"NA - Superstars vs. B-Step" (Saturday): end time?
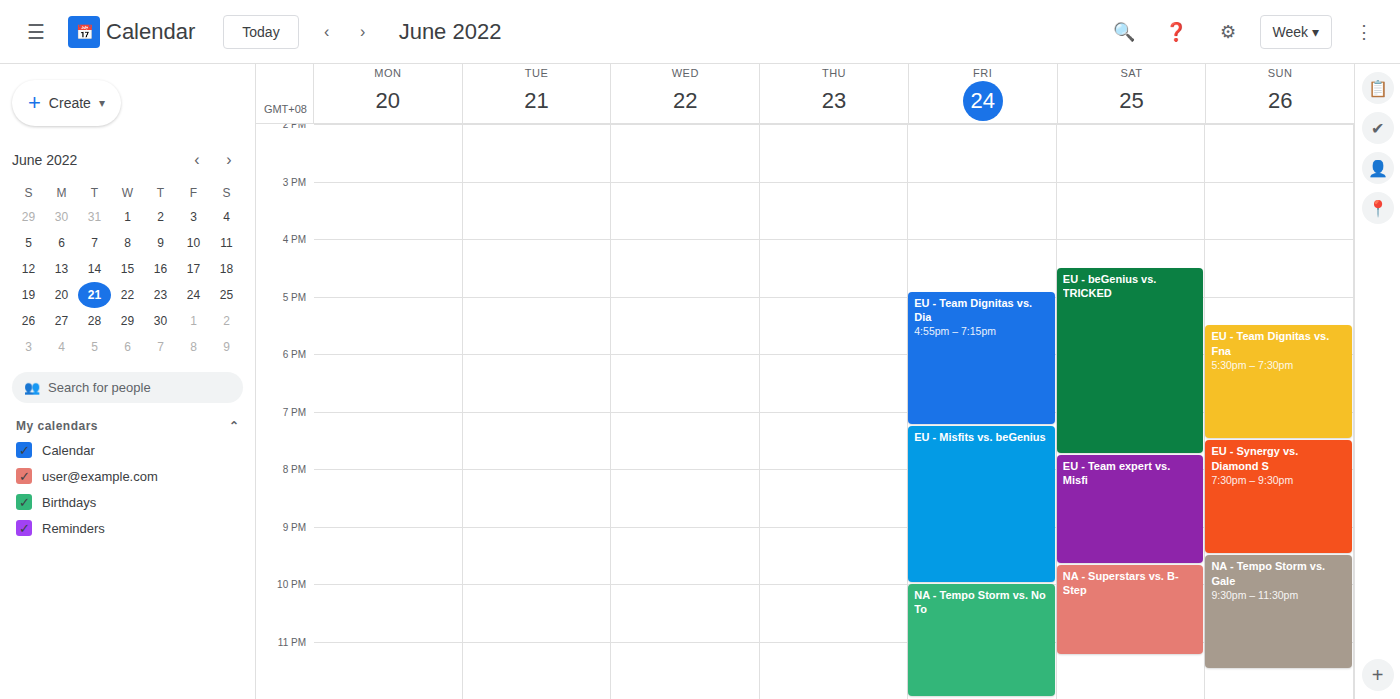
11:15 PM